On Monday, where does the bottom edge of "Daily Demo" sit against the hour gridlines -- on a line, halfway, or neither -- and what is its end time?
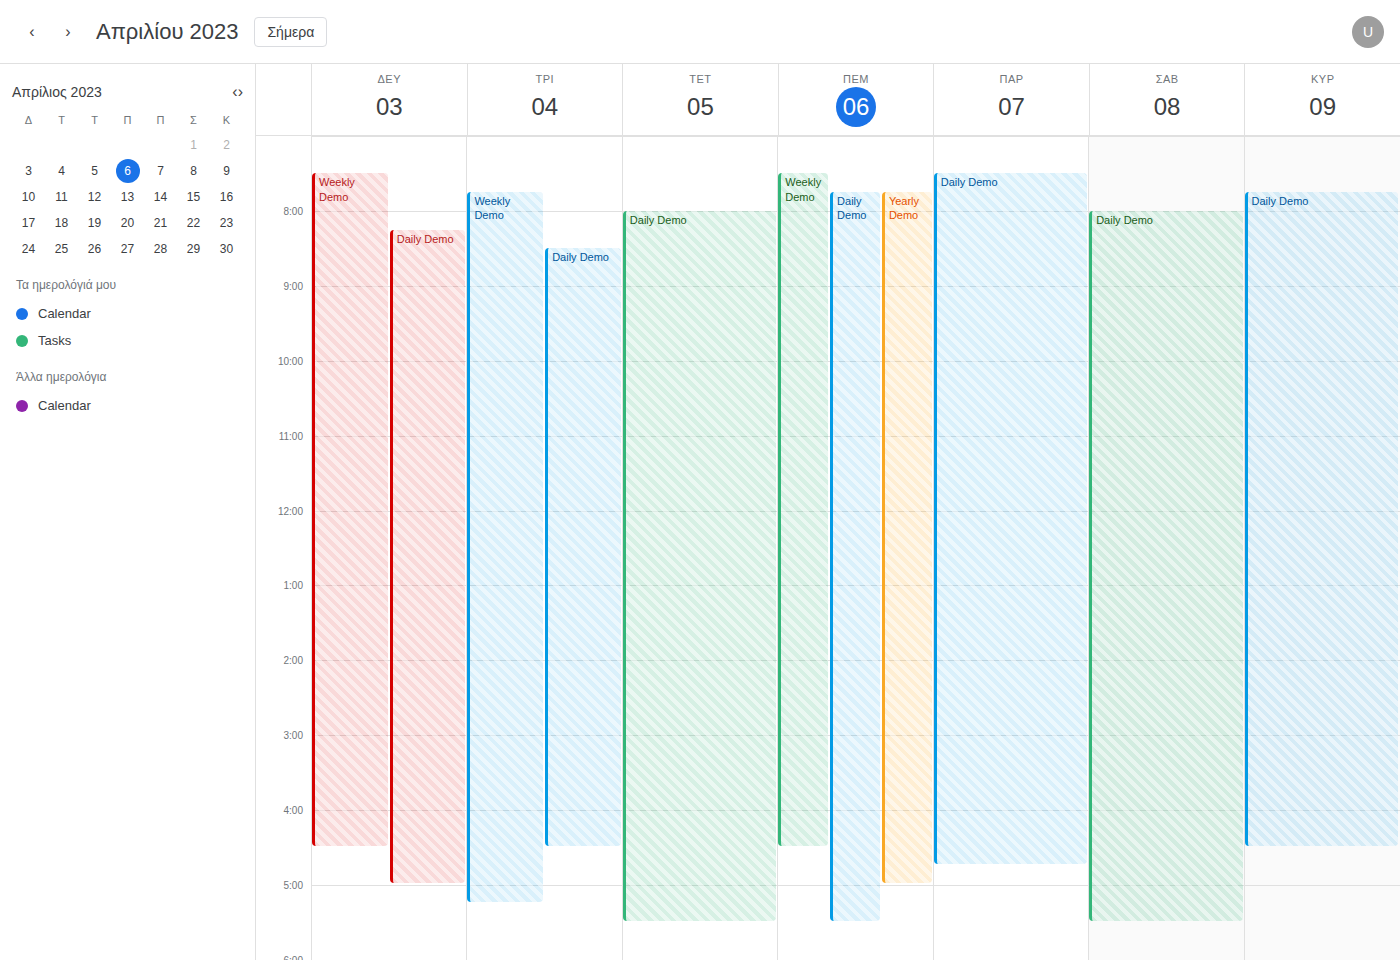
5:00 PM -- exactly on the 5 PM line.